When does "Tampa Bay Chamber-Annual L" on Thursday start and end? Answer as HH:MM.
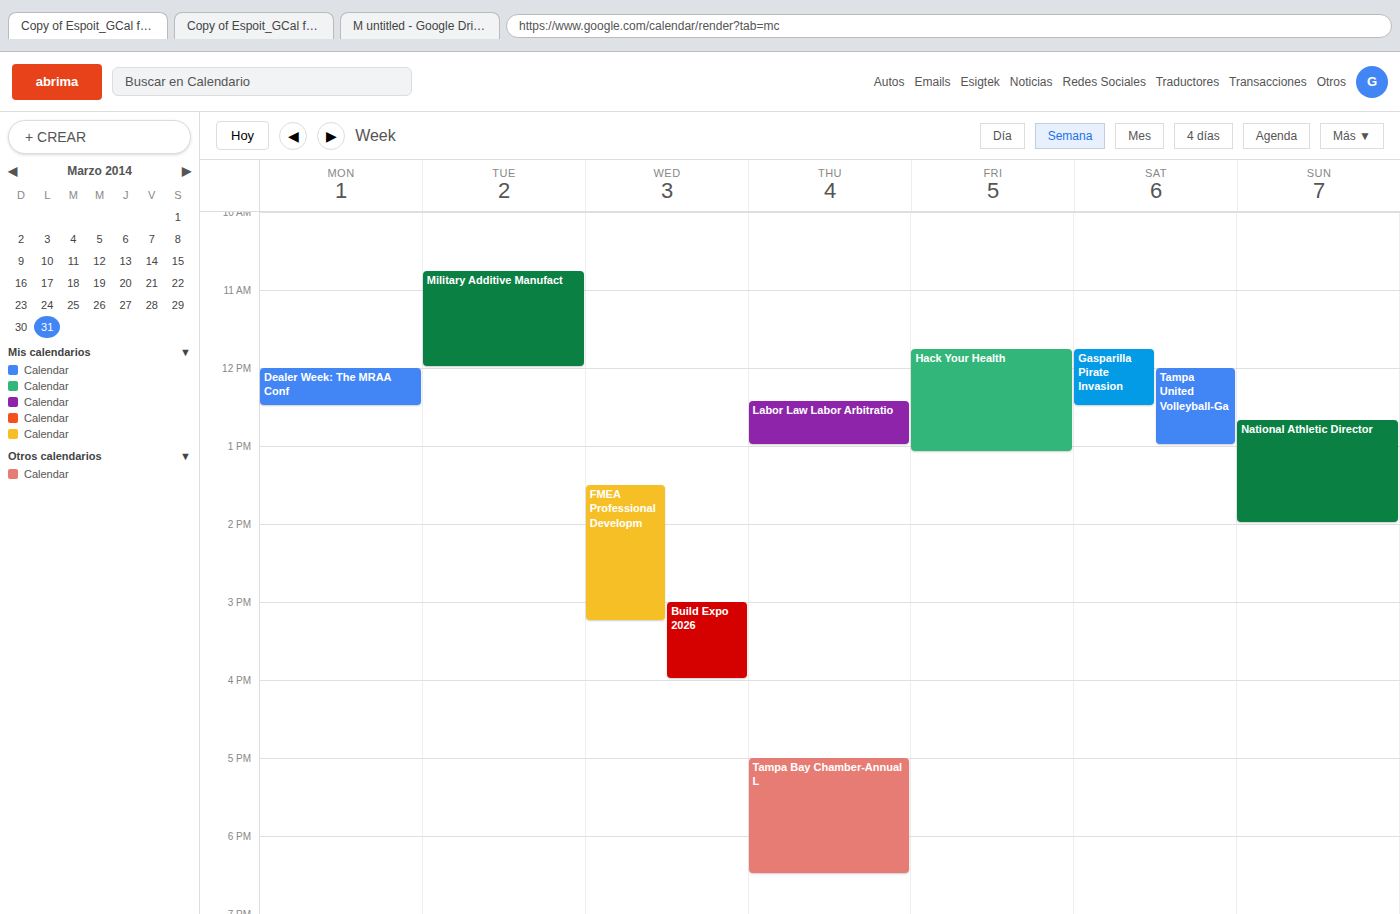
17:00 to 18:30